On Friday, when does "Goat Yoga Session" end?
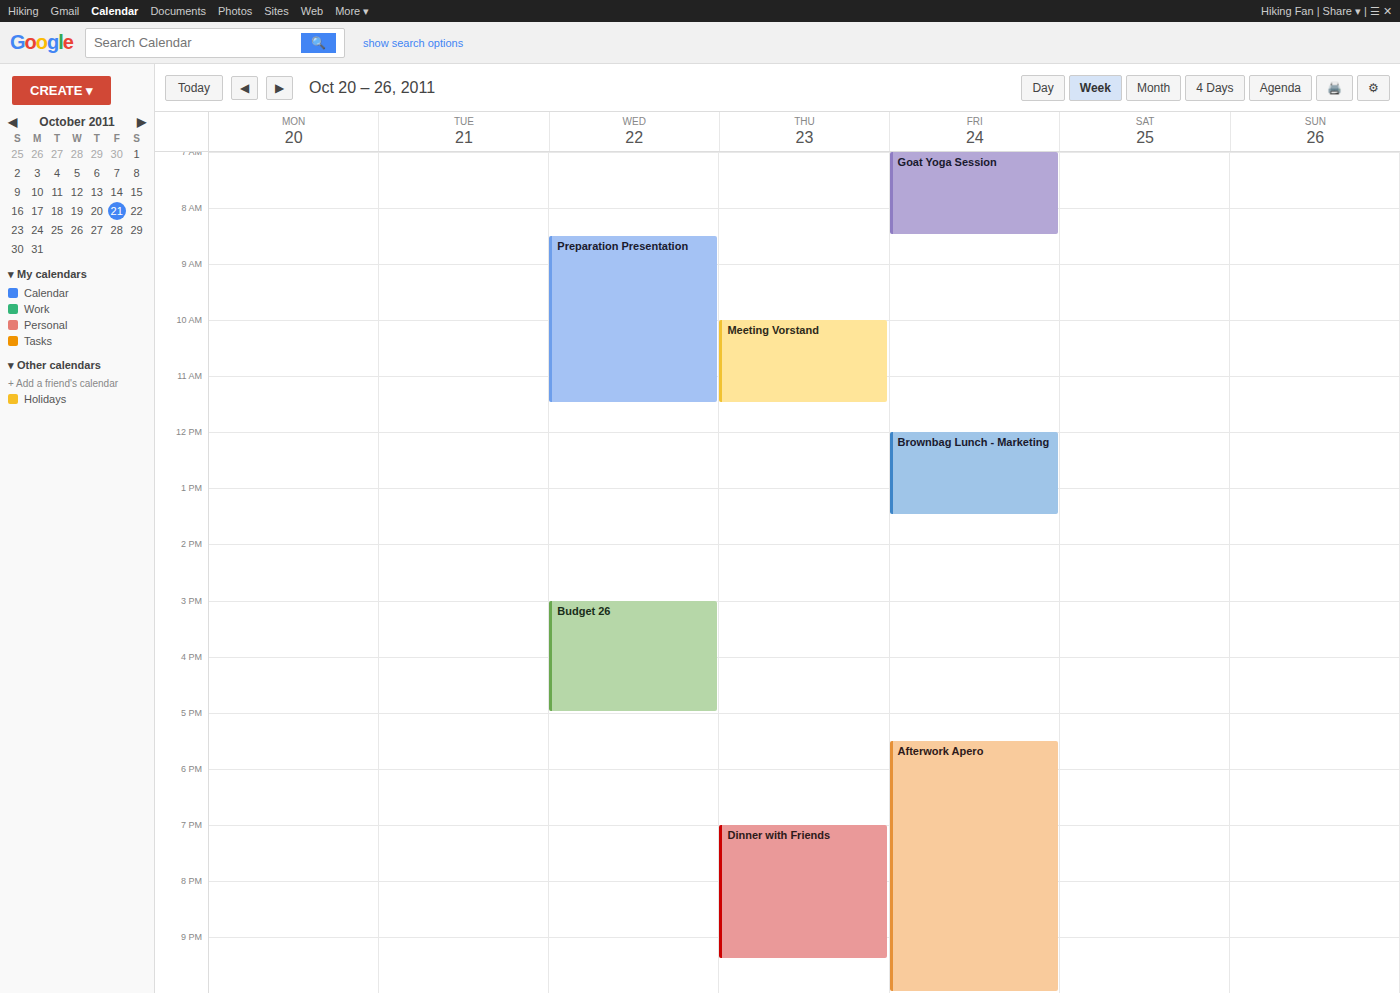
8:30 AM